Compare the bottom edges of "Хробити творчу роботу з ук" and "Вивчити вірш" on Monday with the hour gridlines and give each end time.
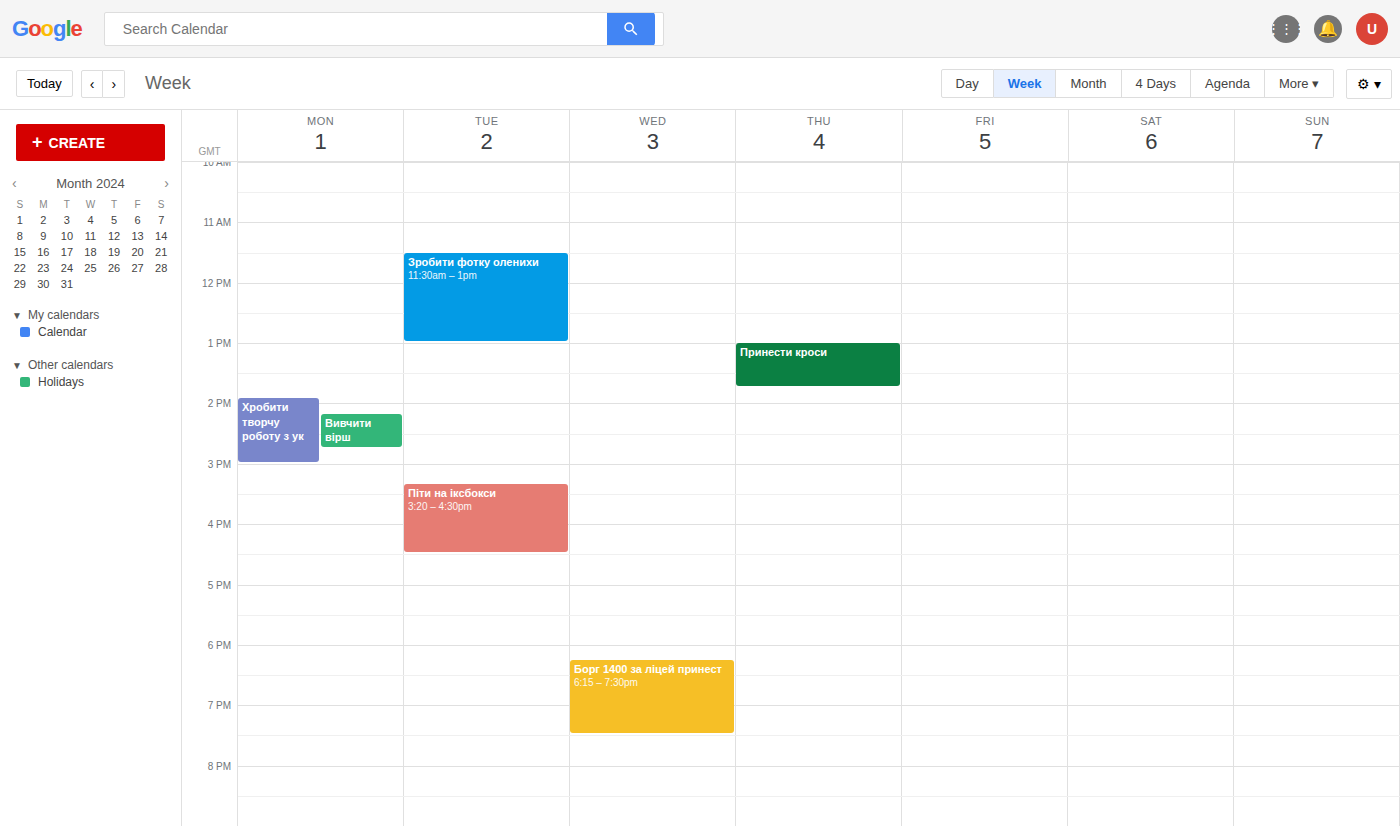
"Хробити творчу роботу з ук": 3:00 PM, exactly on the 3 PM line. "Вивчити вірш": 2:45 PM, neither: three quarters of the way from the 2 PM line to the 3 PM line.